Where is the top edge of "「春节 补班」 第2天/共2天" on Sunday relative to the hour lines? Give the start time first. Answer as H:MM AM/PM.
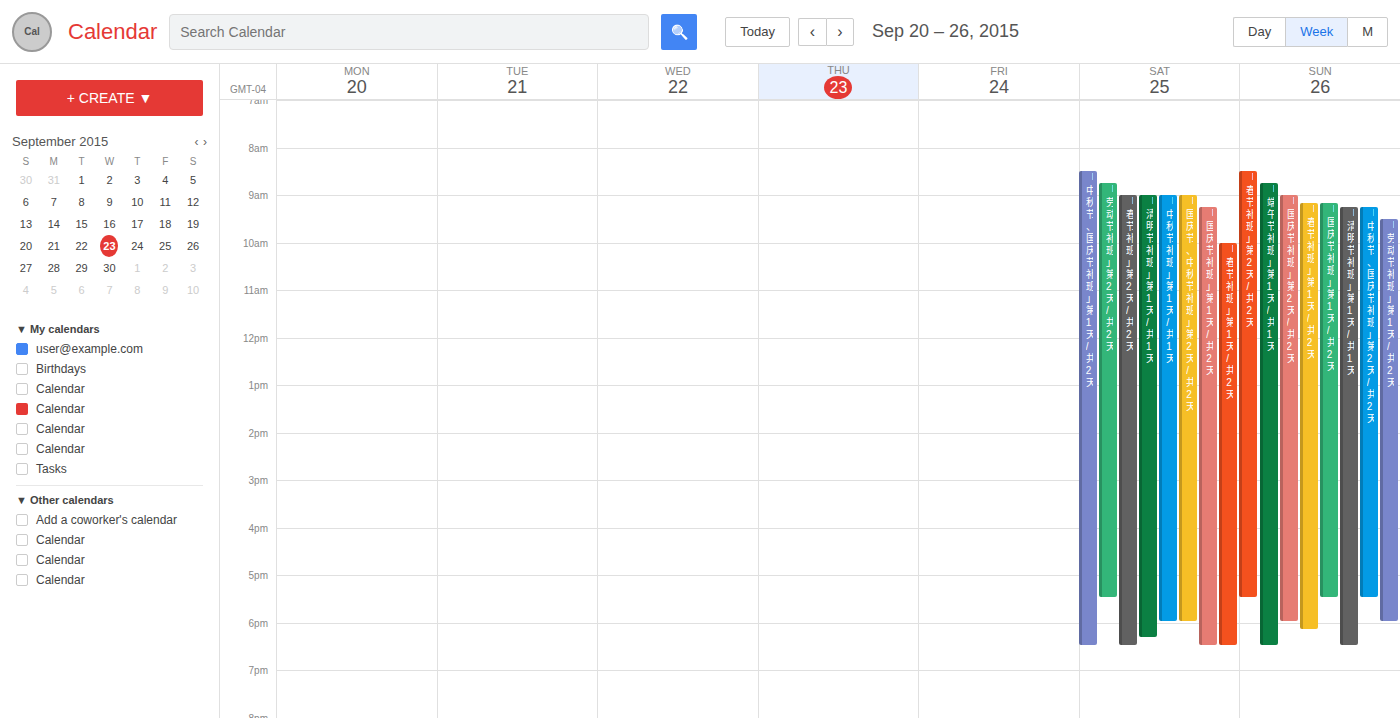
8:30 AM -- halfway between the 8 AM and 9 AM lines.